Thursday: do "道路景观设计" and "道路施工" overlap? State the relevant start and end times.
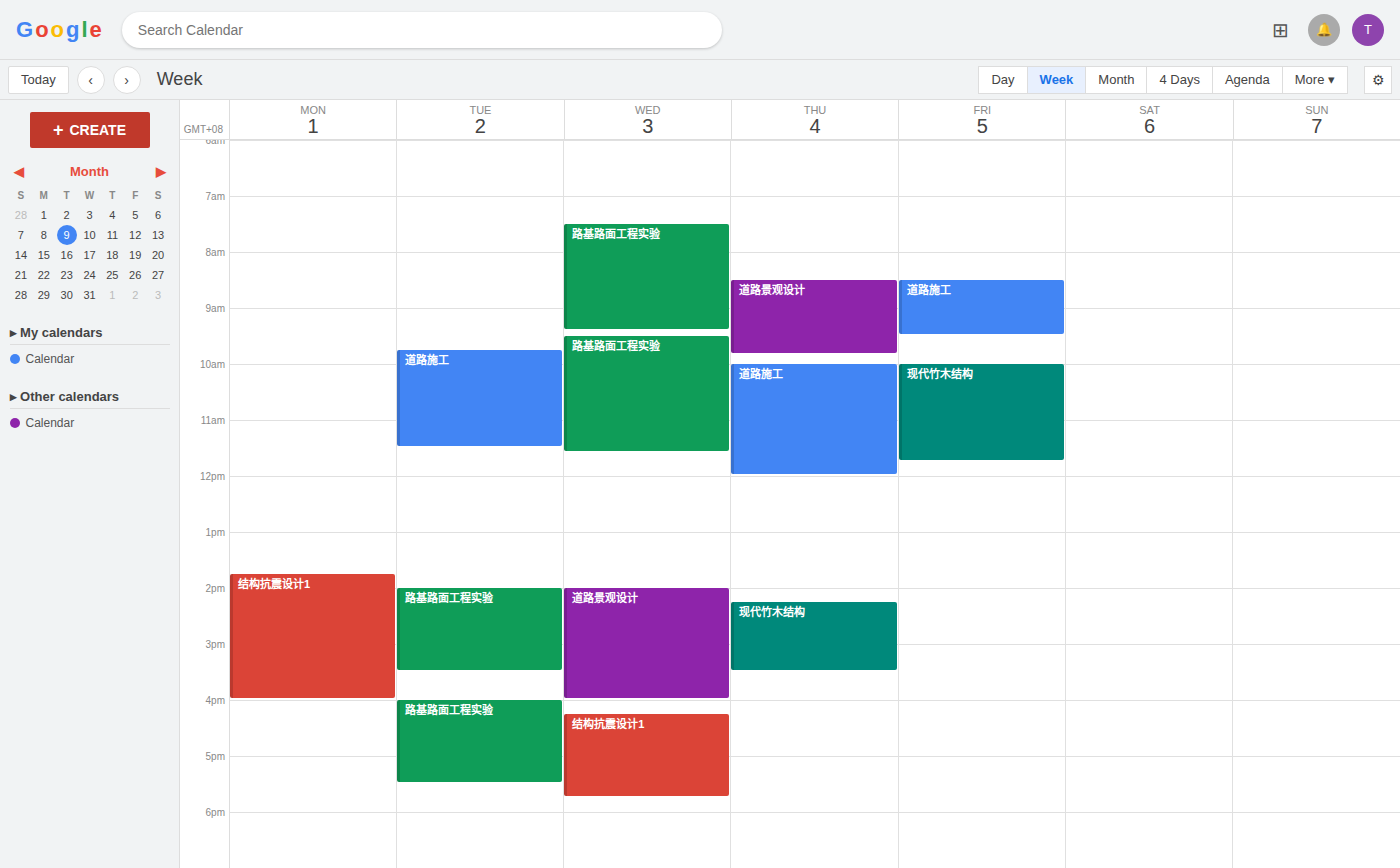
"道路景观设计" ends at 9:50 AM and "道路施工" starts at 10:00 AM -- no overlap.